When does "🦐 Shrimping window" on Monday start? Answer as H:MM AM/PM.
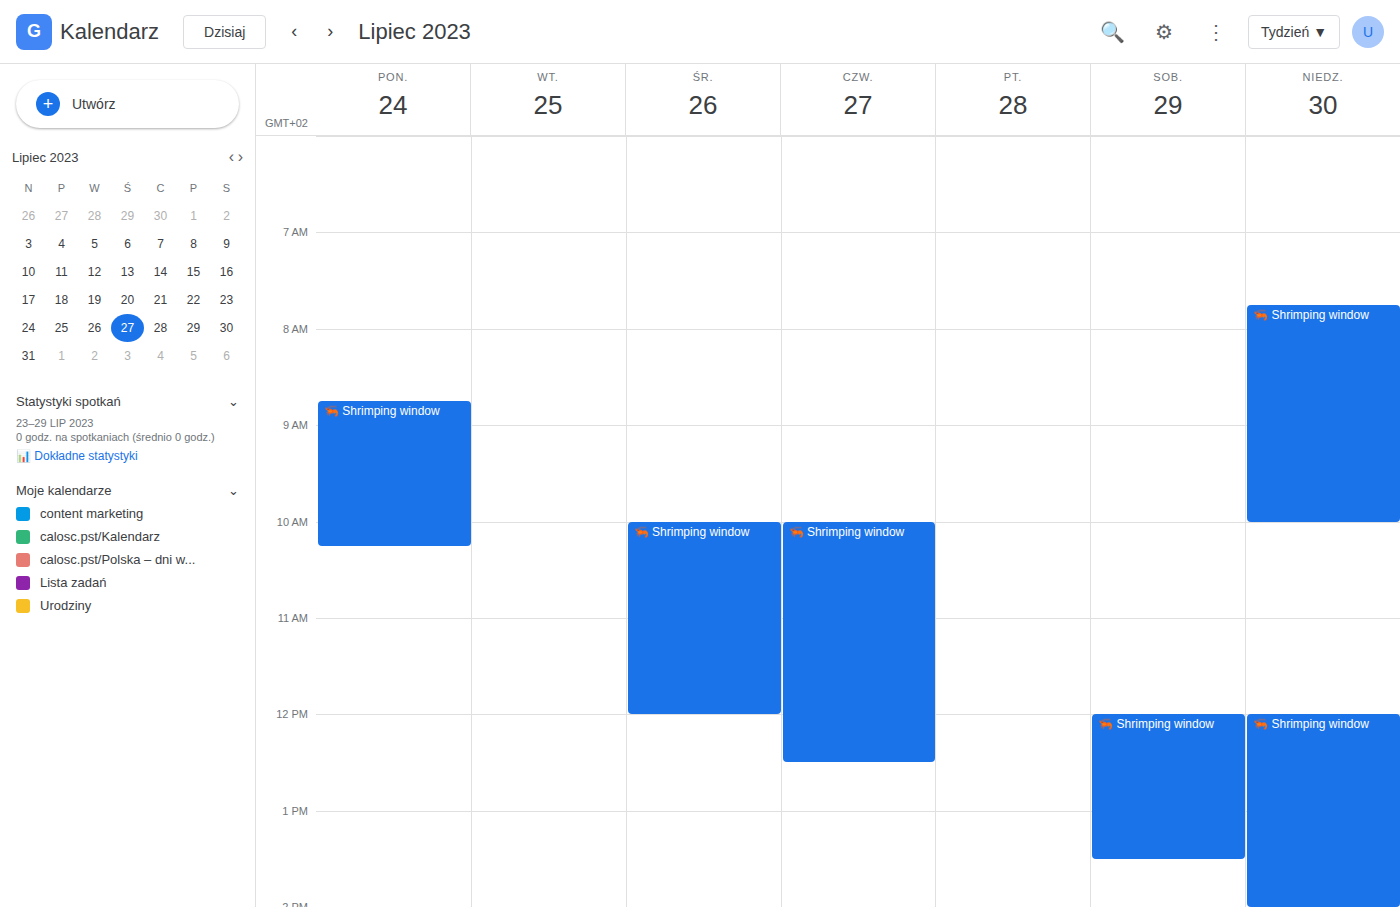
8:45 AM